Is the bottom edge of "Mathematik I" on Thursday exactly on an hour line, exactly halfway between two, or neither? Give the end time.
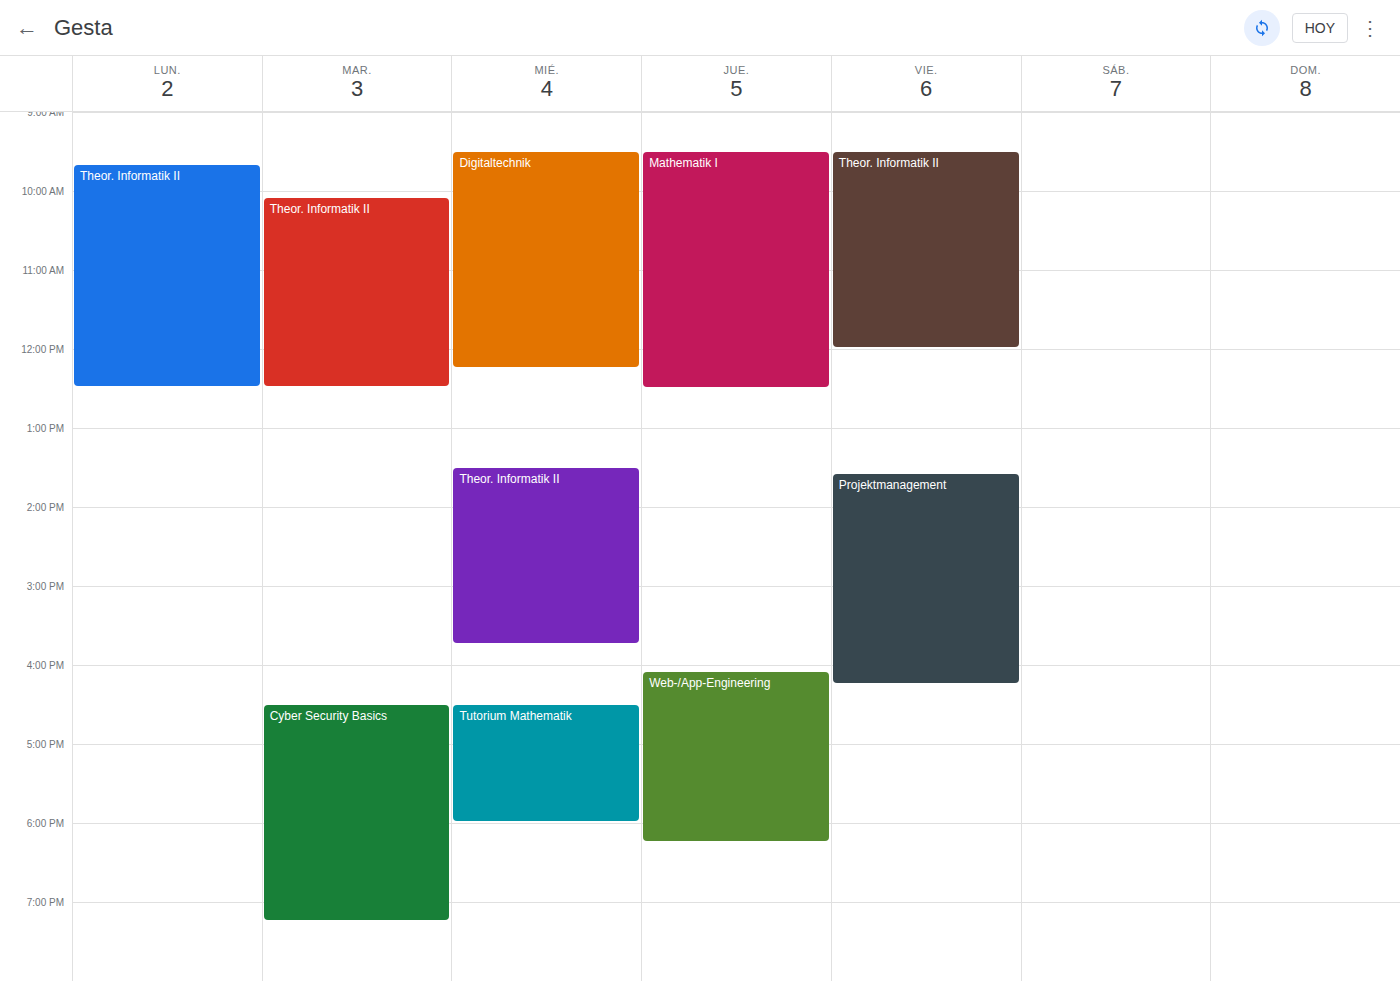
12:30 PM -- halfway between the 12 PM and 1 PM lines.